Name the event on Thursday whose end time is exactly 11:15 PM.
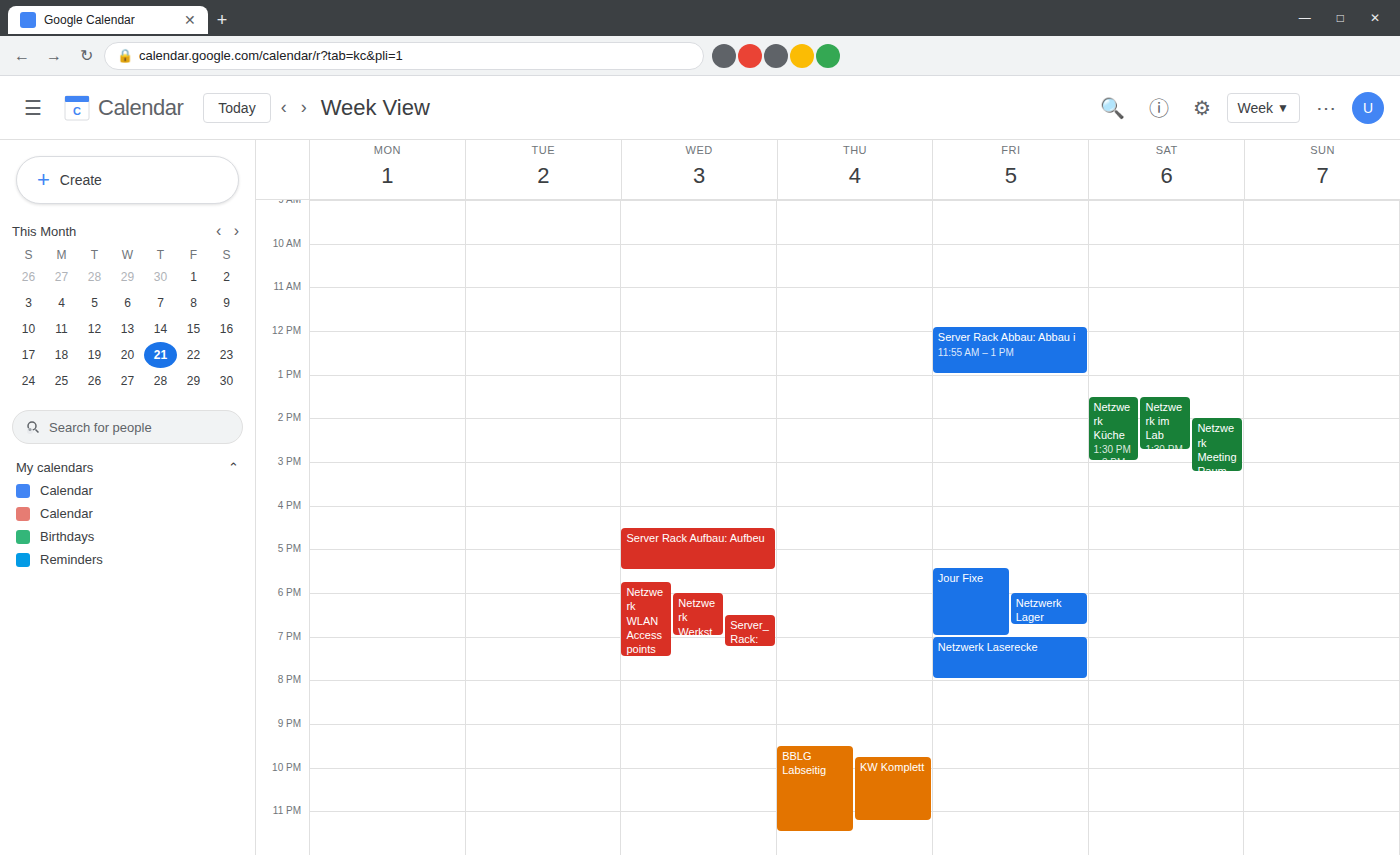
"KW Komplett"